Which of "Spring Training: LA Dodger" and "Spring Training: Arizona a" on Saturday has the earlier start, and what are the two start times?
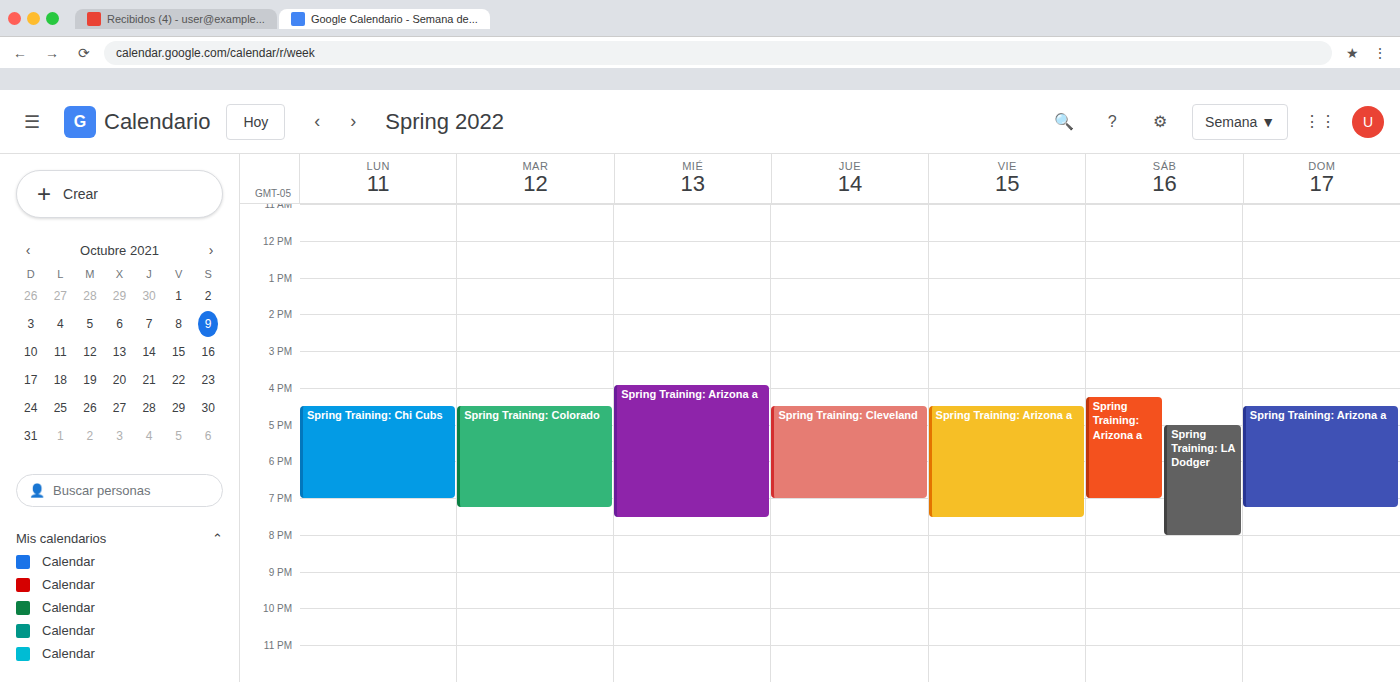
"Spring Training: Arizona a" 16:15; "Spring Training: LA Dodger" 17:00.